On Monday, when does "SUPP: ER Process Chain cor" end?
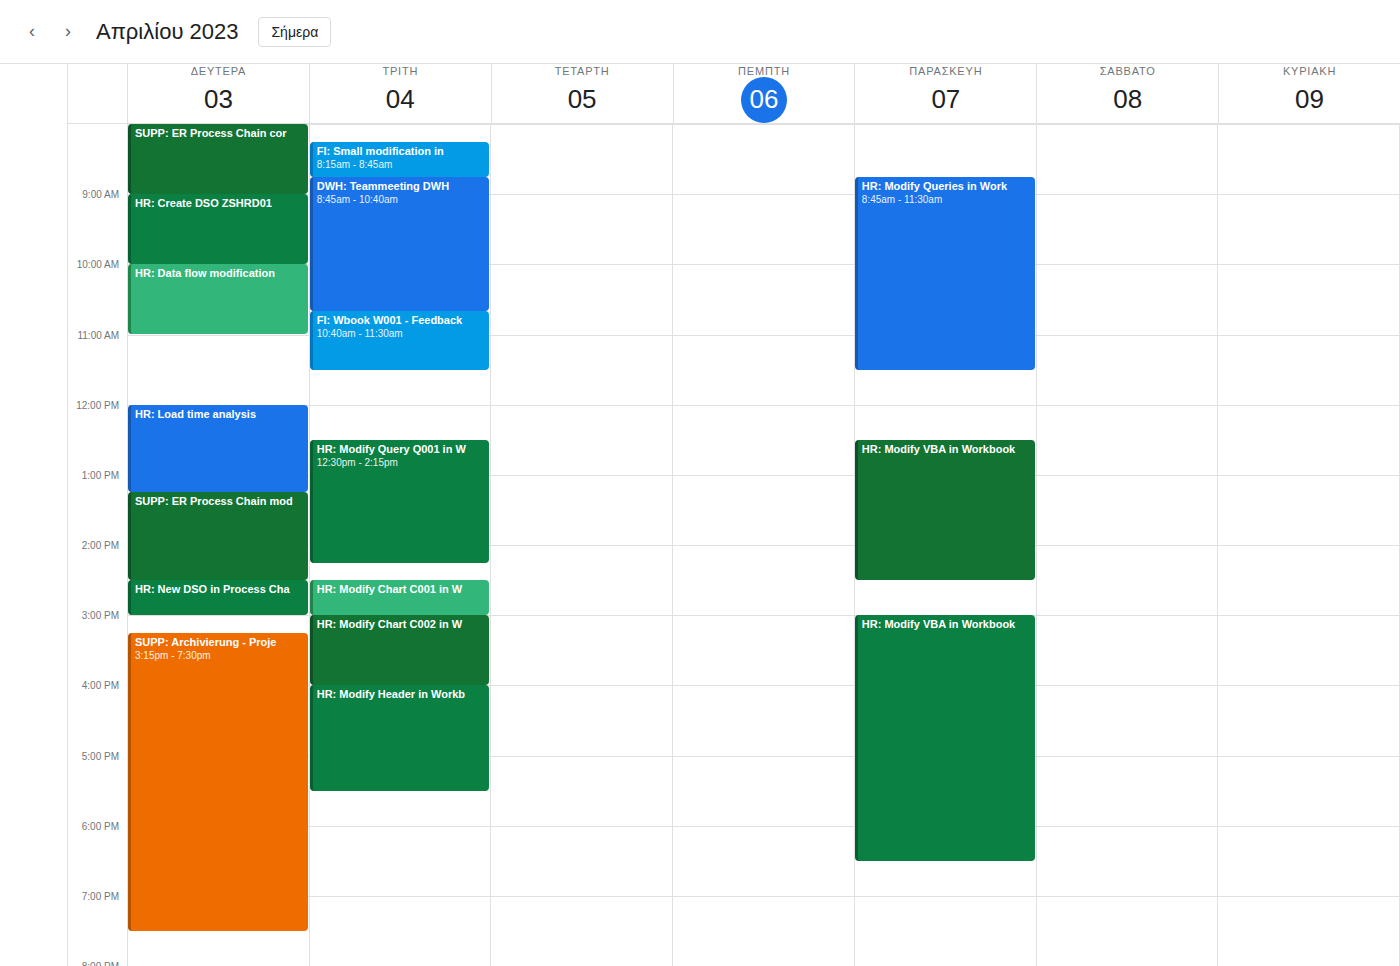
9:00 AM